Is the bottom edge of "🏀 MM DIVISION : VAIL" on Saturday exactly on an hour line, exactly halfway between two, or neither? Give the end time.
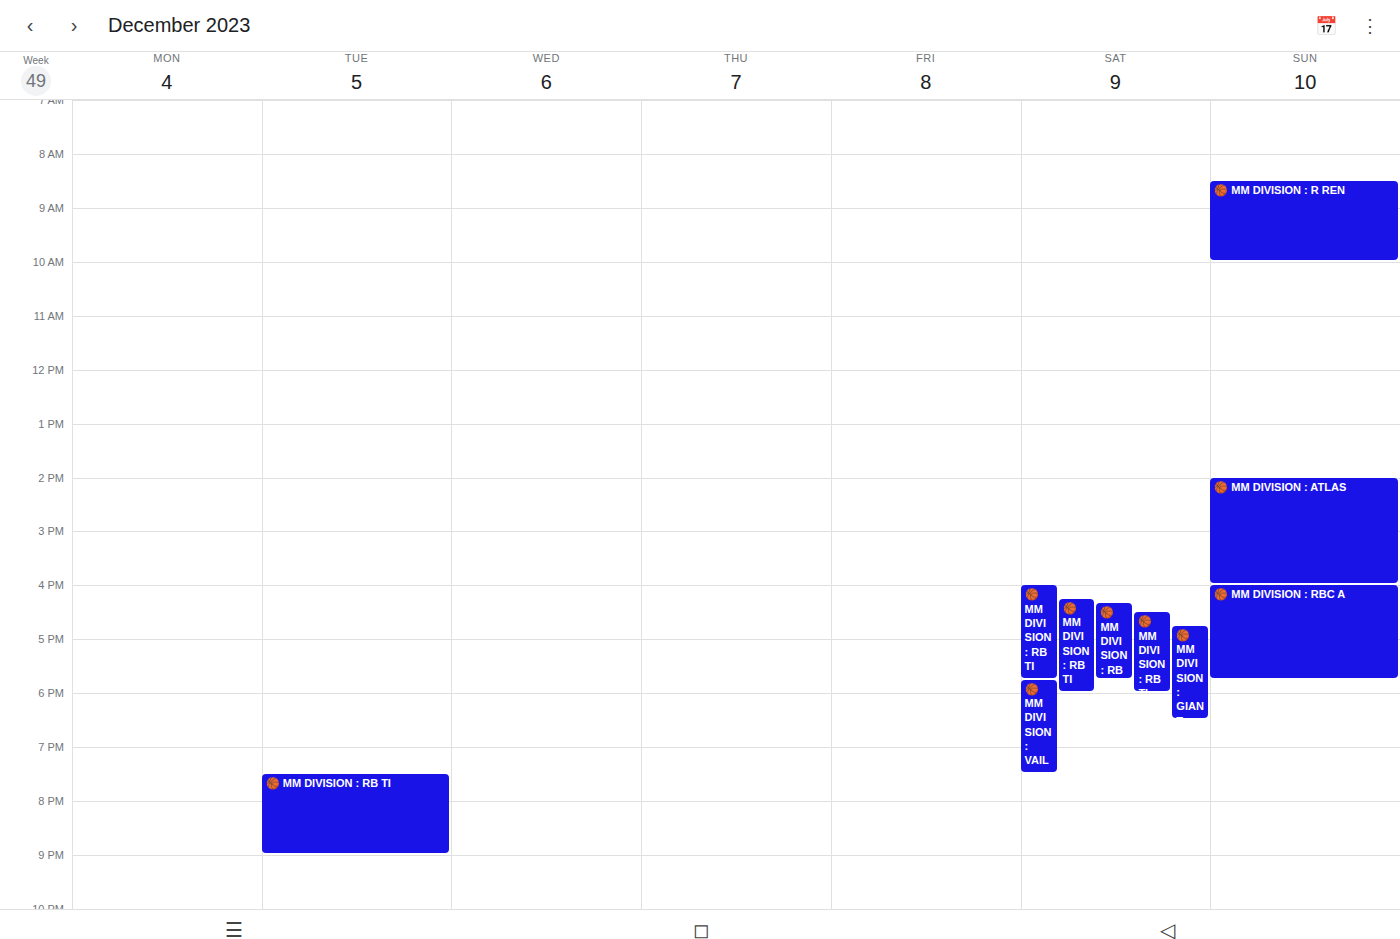
19:30 -- halfway between the 19:00 and 20:00 lines.